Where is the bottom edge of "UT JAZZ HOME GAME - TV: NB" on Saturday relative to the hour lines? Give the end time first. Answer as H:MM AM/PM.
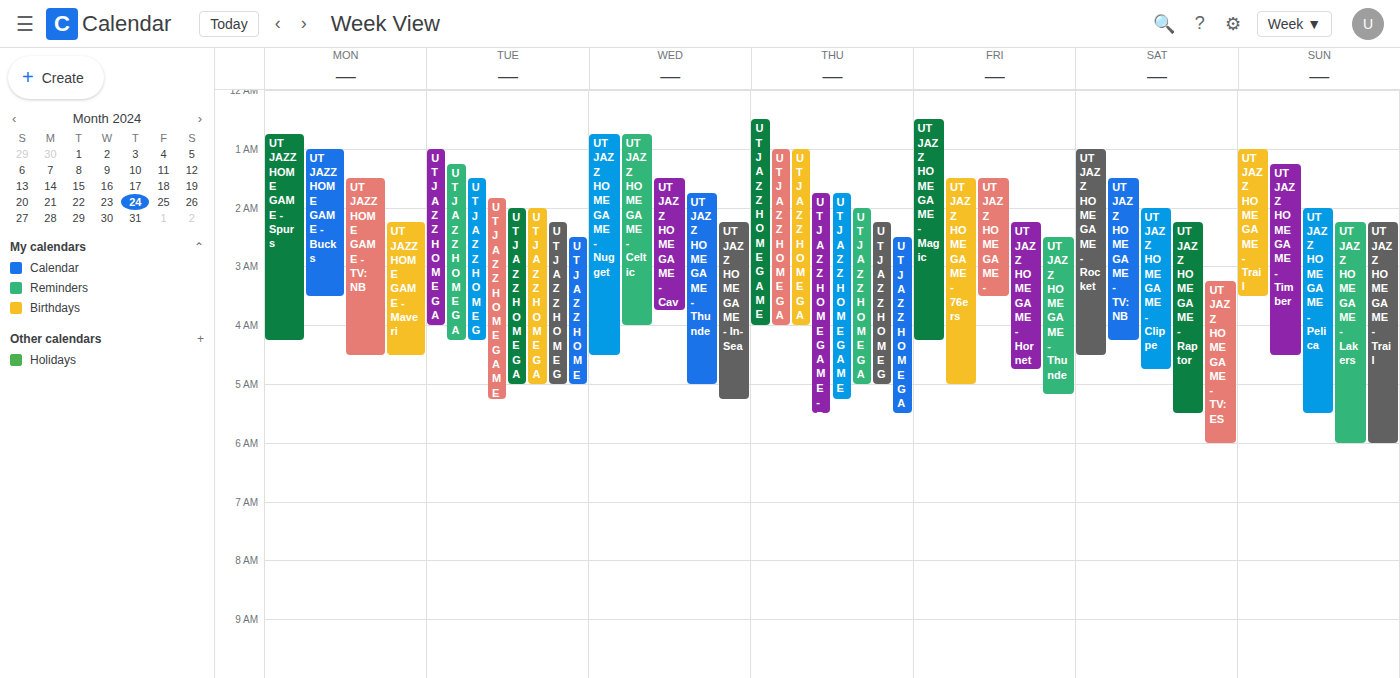
4:15 AM -- neither: a quarter of the way from the 4 AM line to the 5 AM line.